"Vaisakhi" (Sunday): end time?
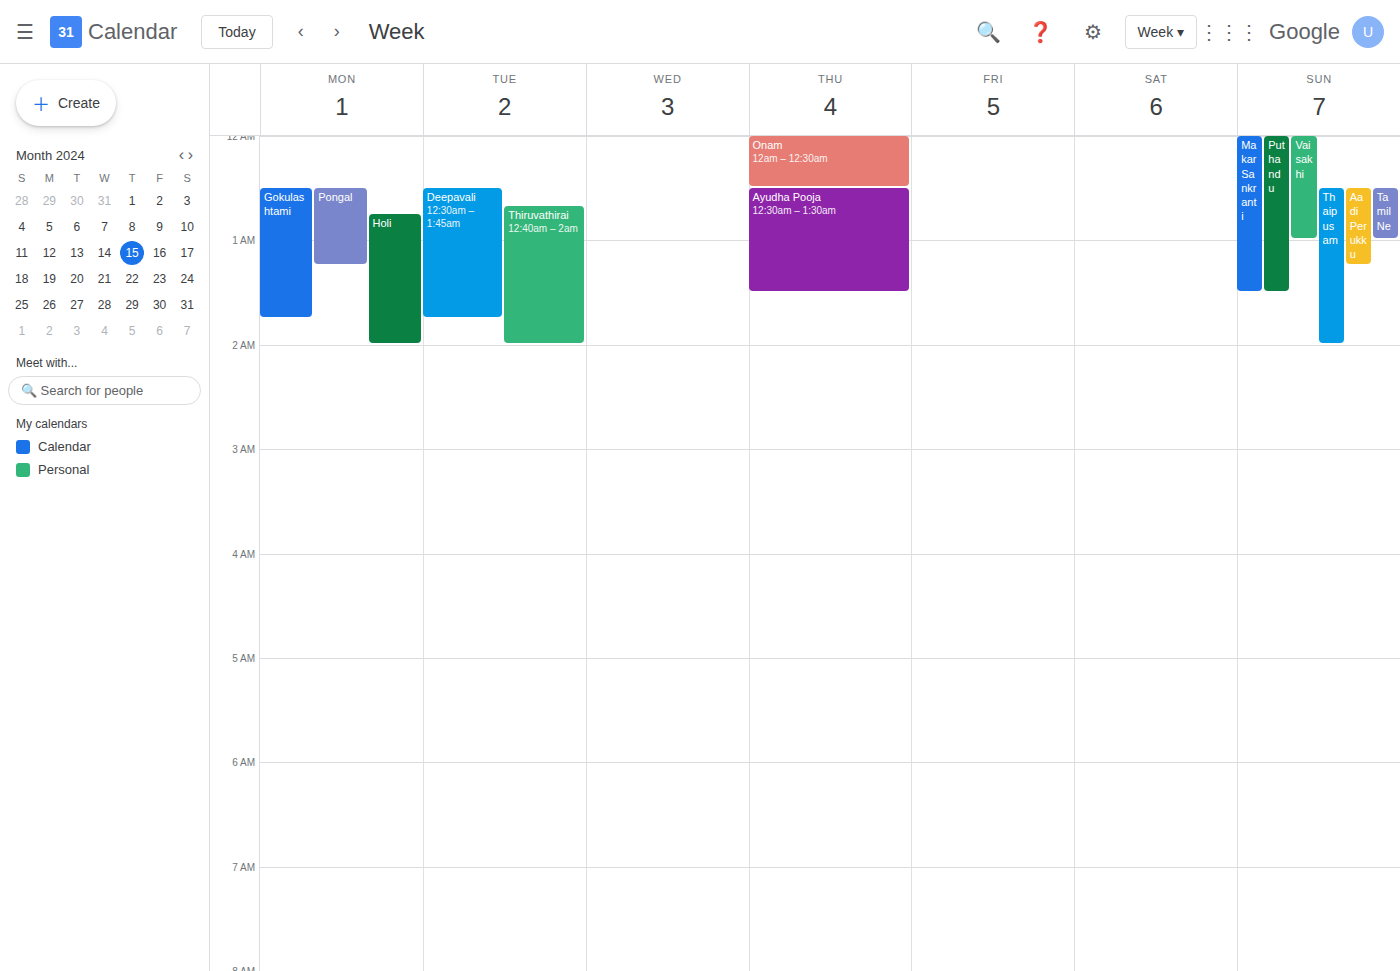
1:00 AM